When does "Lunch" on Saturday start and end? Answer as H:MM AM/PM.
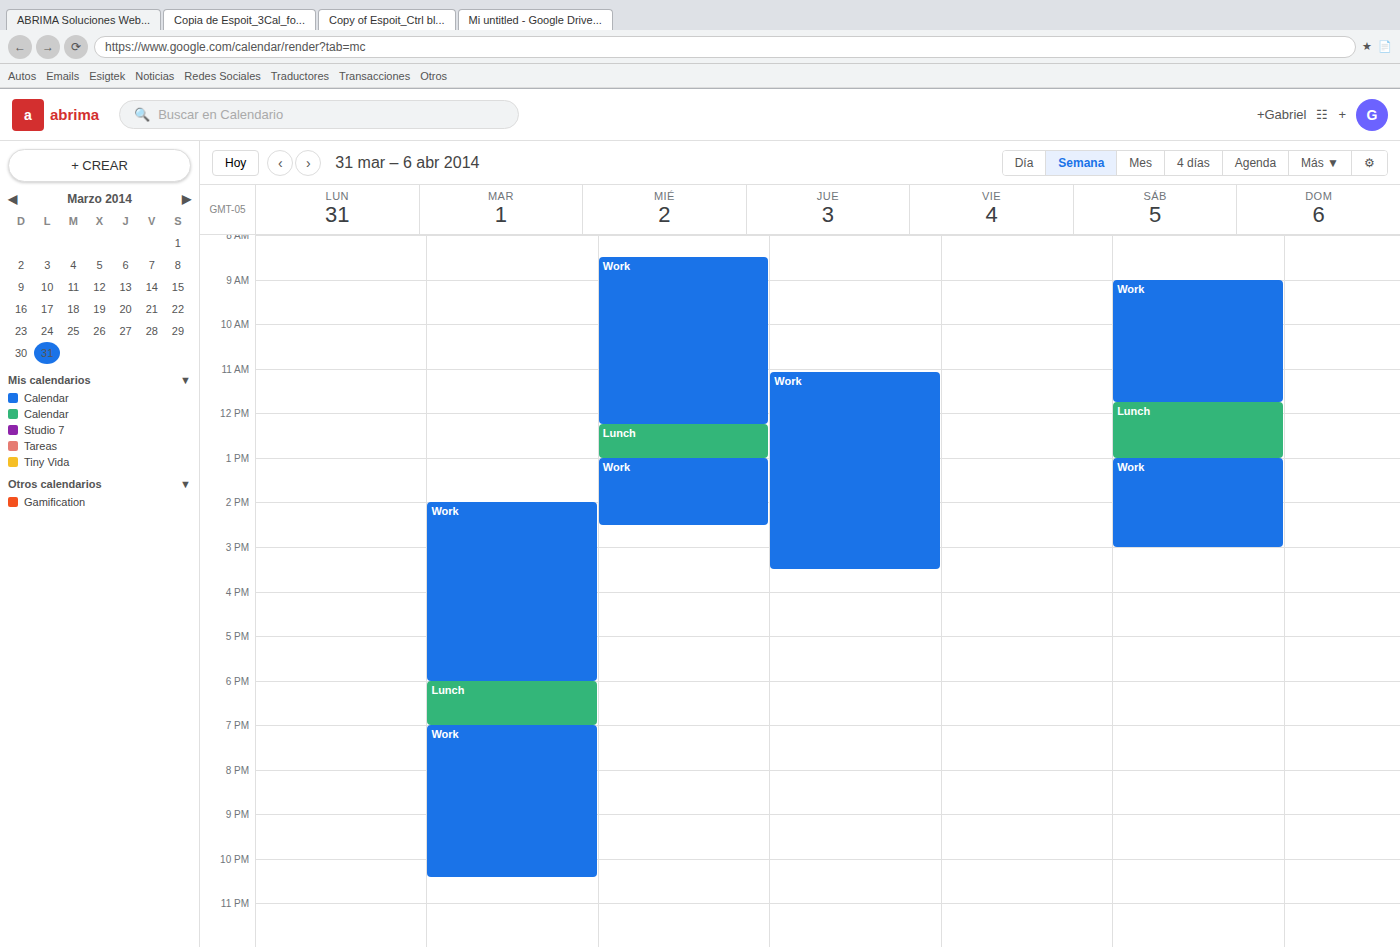
11:45 AM to 1:00 PM